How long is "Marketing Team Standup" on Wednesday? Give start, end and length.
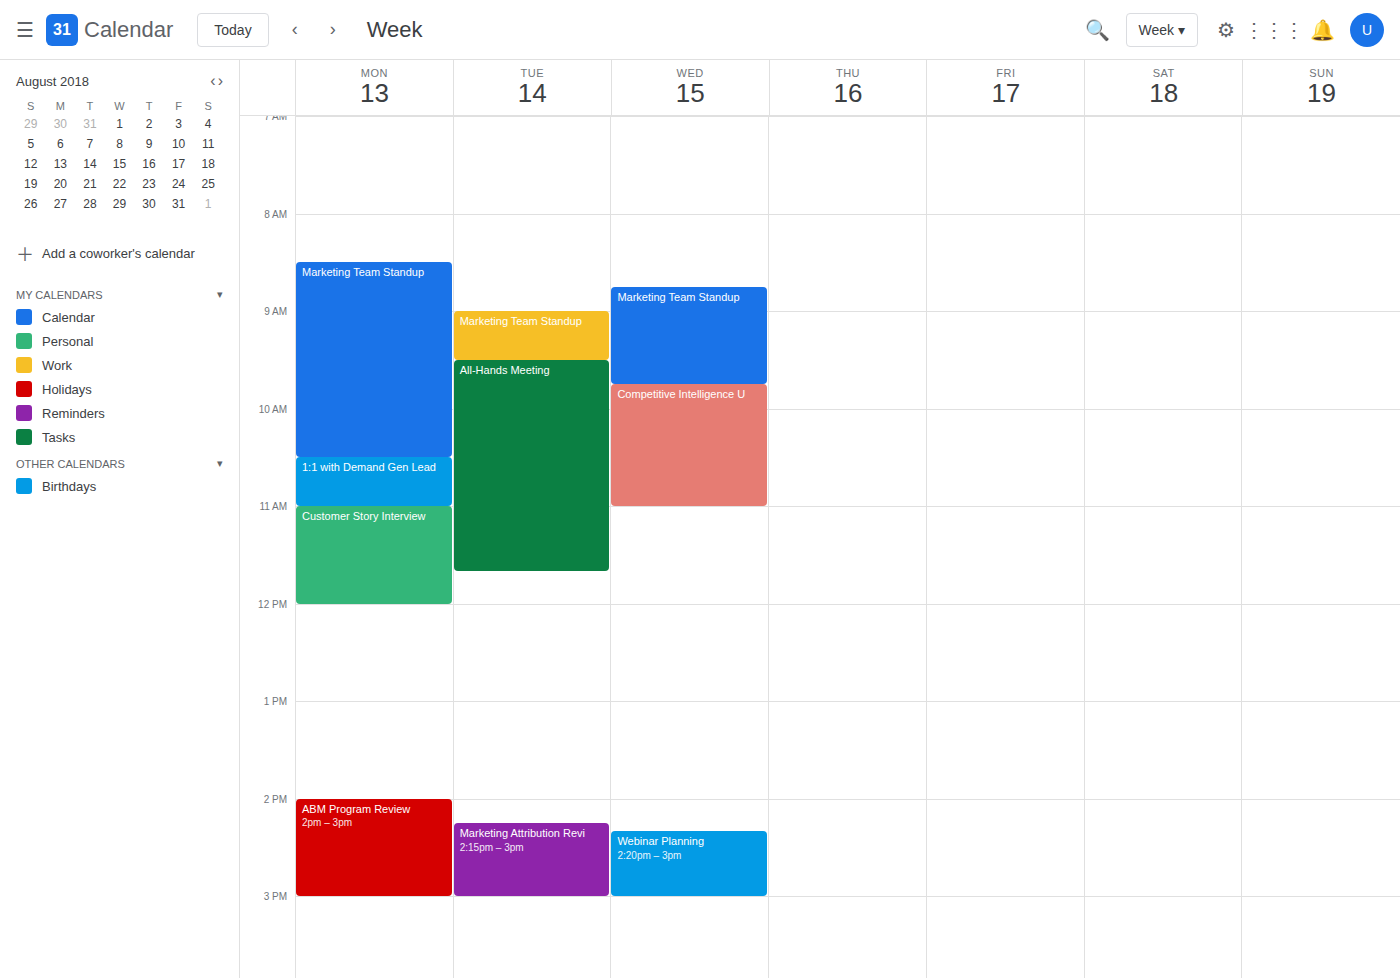
8:45 AM to 9:45 AM, 1 hour